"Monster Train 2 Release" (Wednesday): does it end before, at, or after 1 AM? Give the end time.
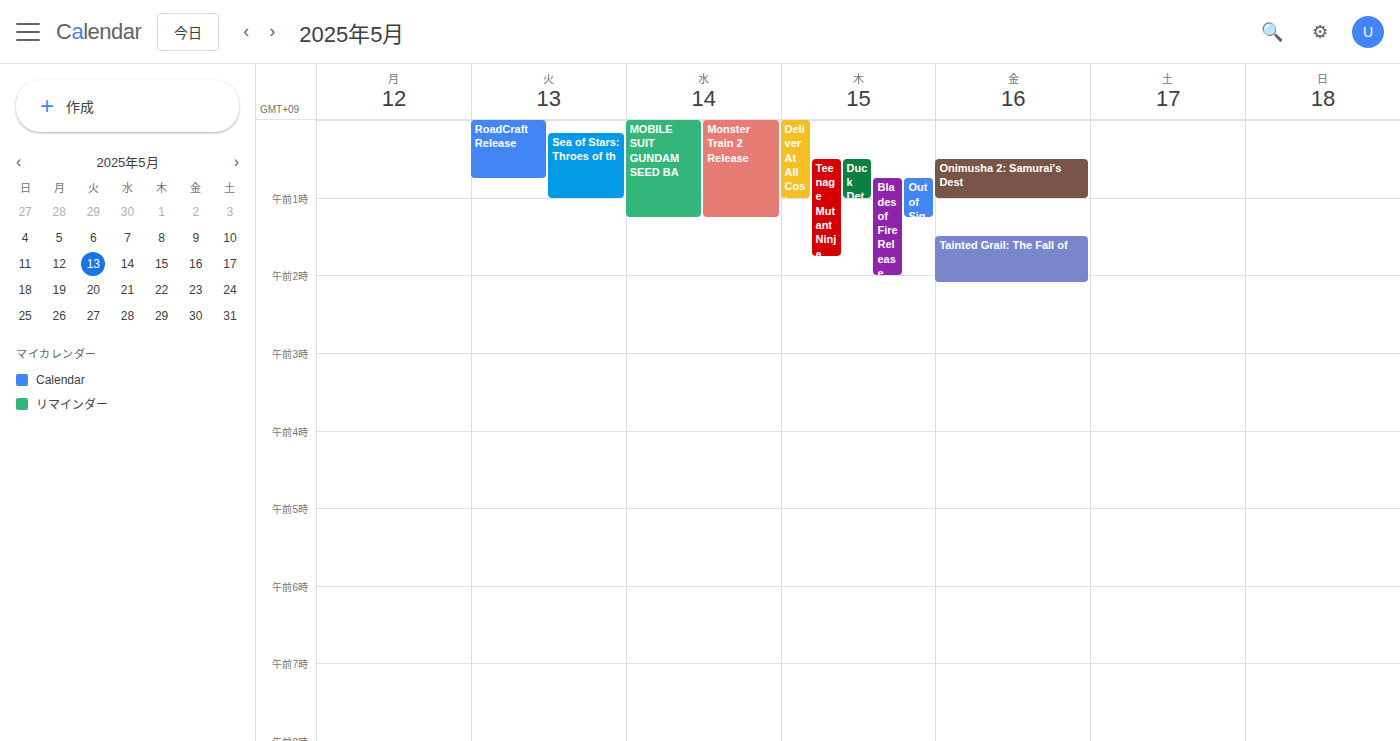
1:15 AM -- after 1 AM, 15 minutes below the 1 AM line.